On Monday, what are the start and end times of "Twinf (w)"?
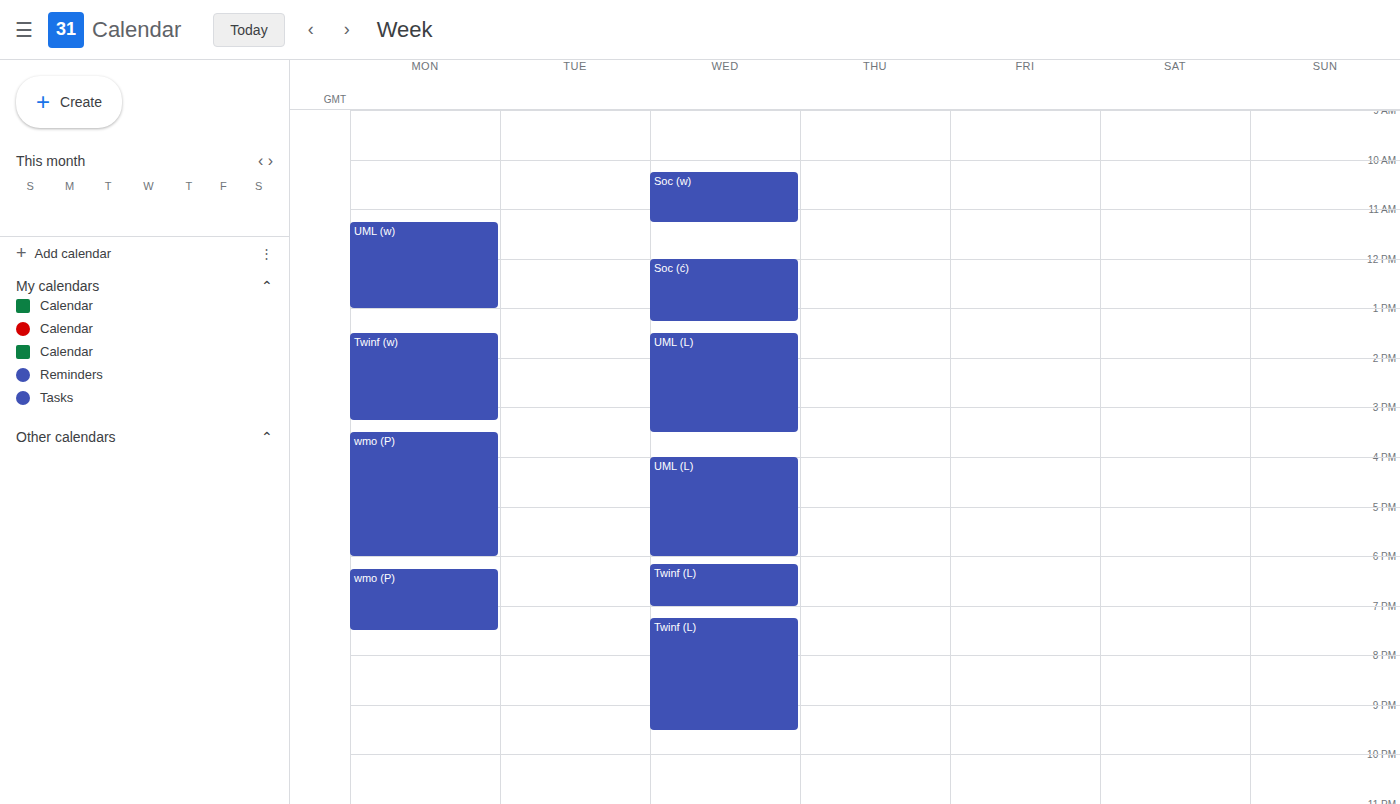
1:30 PM to 3:15 PM